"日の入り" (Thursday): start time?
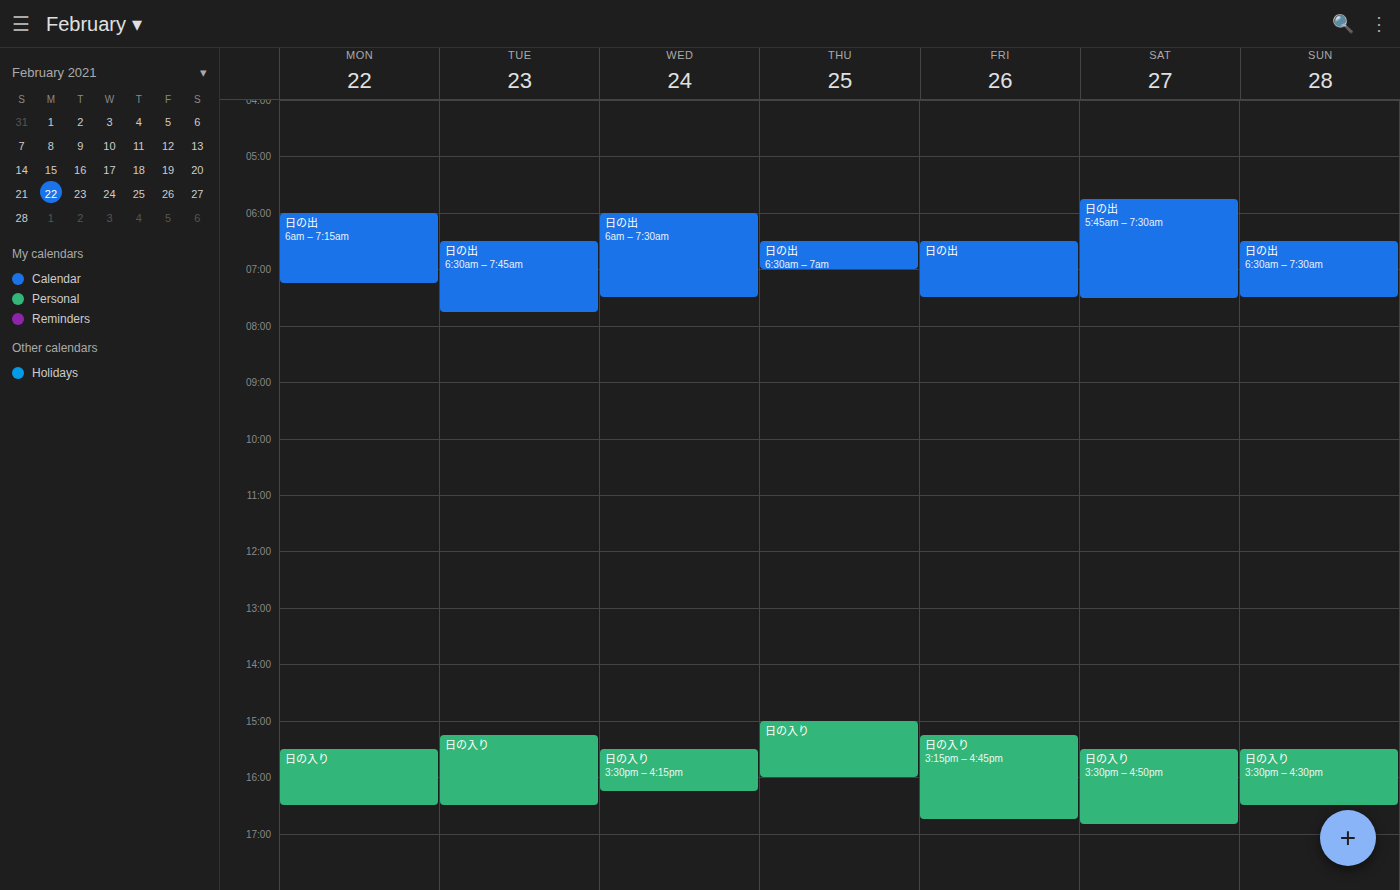
15:00